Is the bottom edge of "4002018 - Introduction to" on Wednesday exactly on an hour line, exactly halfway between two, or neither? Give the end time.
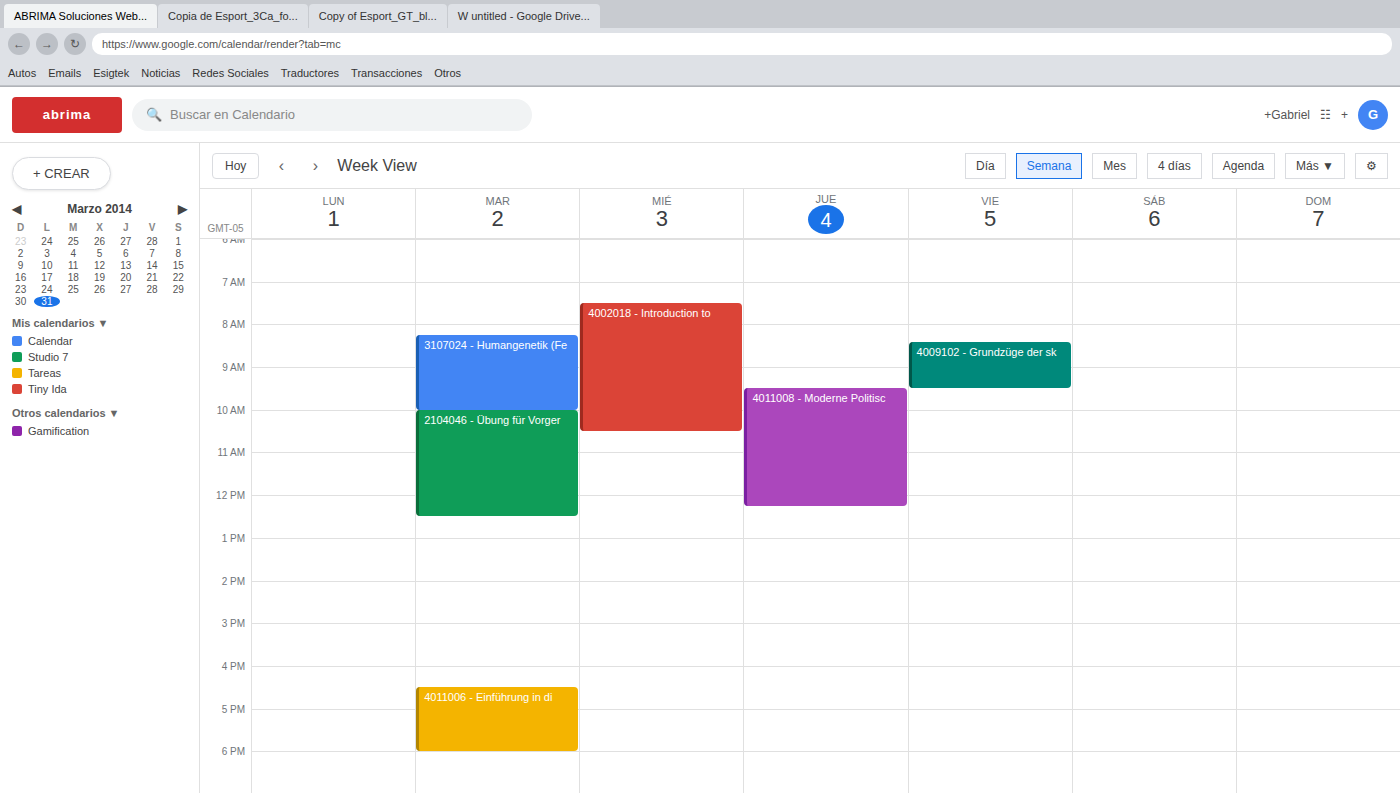
10:30 AM -- halfway between the 10 AM and 11 AM lines.